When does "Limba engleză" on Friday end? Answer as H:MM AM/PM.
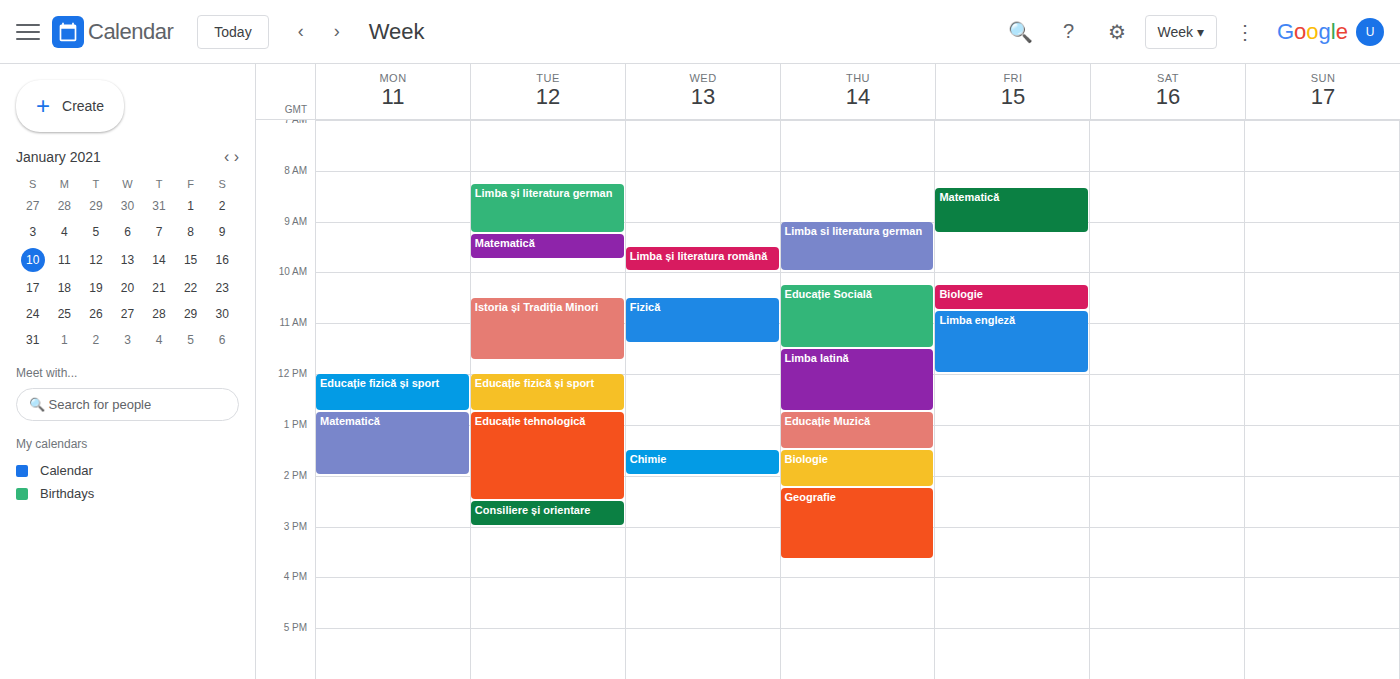
12:00 PM